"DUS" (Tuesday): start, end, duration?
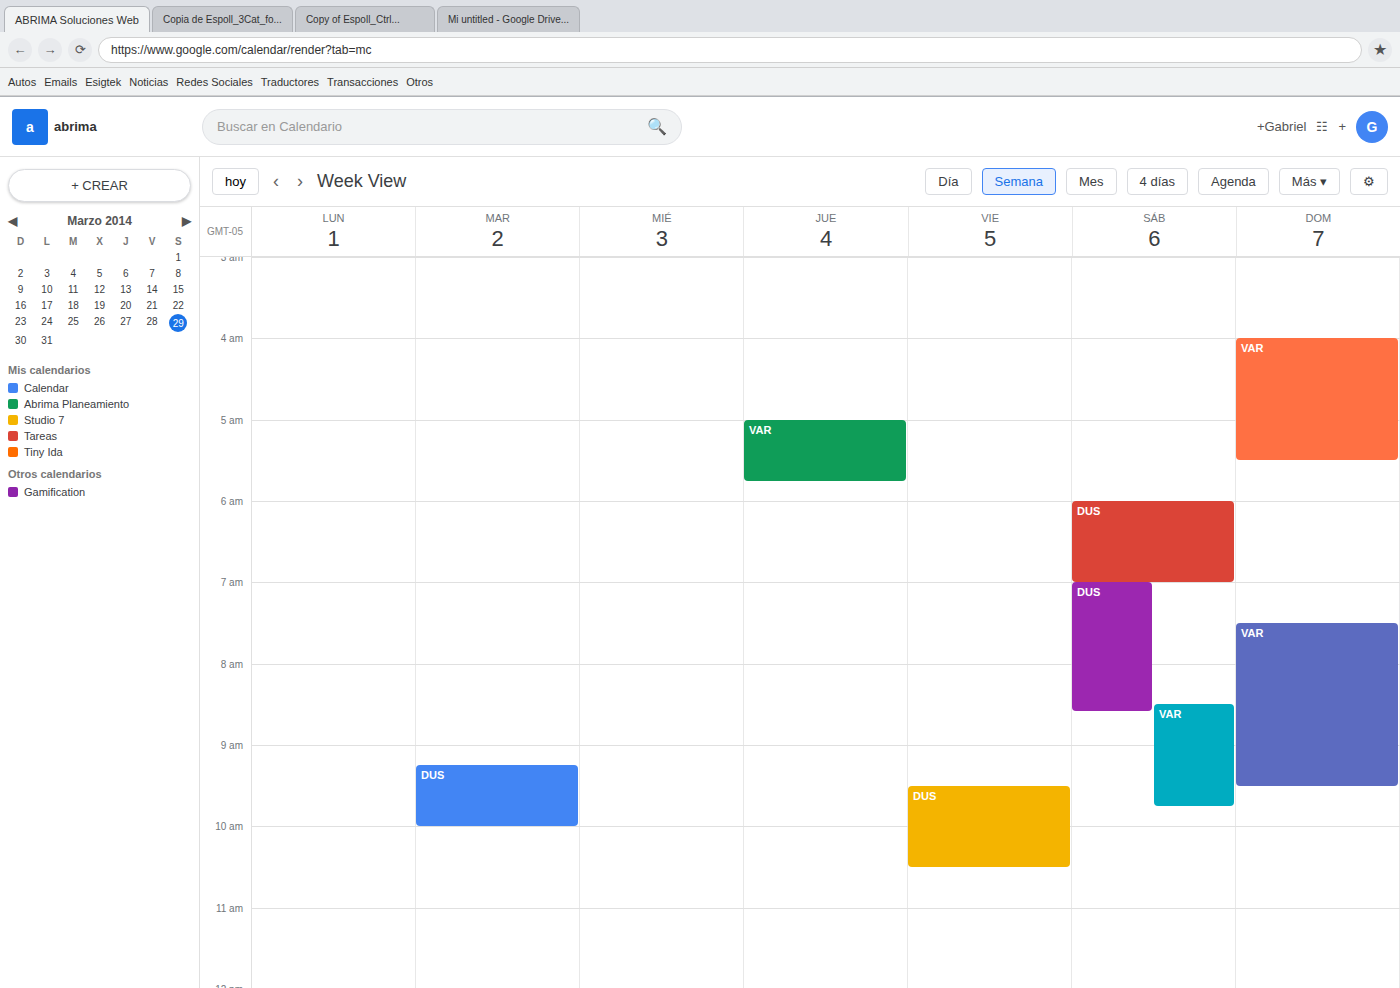
09:15 to 10:00, 45 minutes